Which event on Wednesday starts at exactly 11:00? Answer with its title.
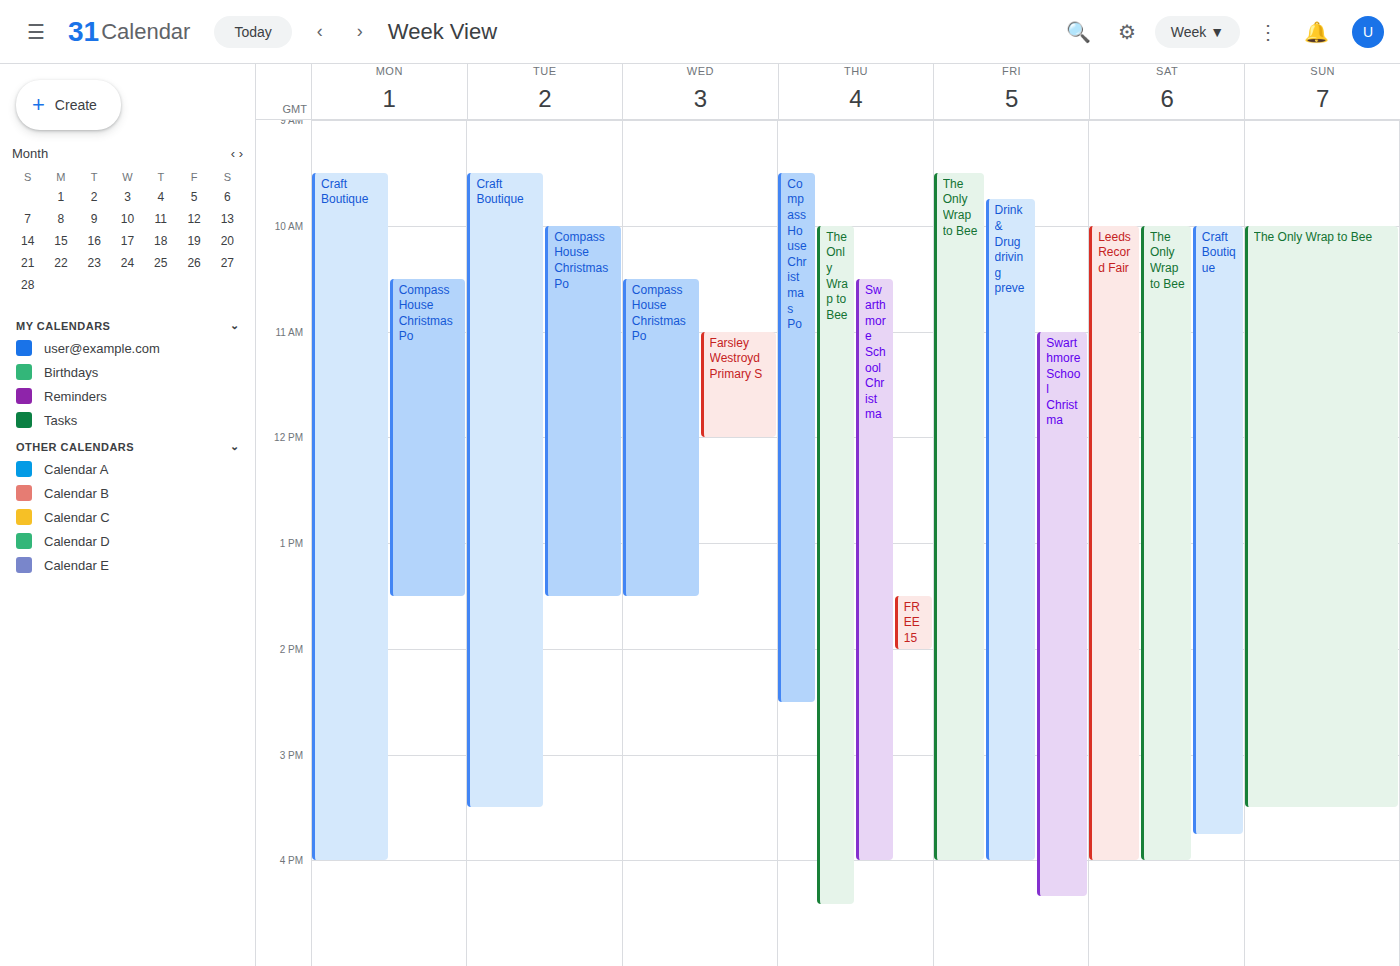
"Farsley Westroyd Primary S"